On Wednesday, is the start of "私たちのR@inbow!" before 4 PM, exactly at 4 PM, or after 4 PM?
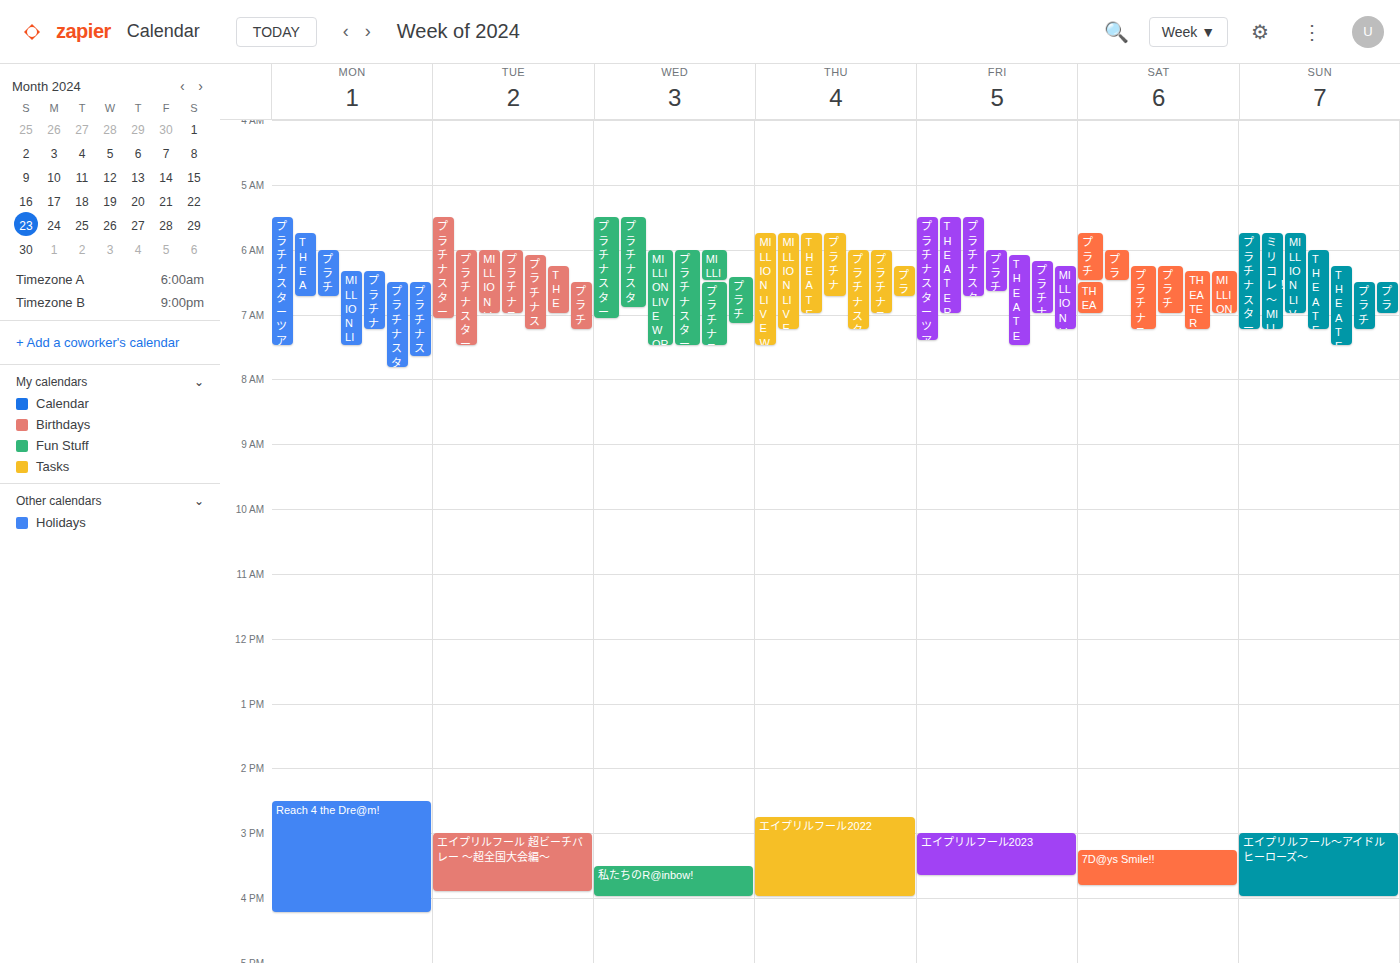
3:30 PM -- before 4 PM, 30 minutes above the 4 PM line.